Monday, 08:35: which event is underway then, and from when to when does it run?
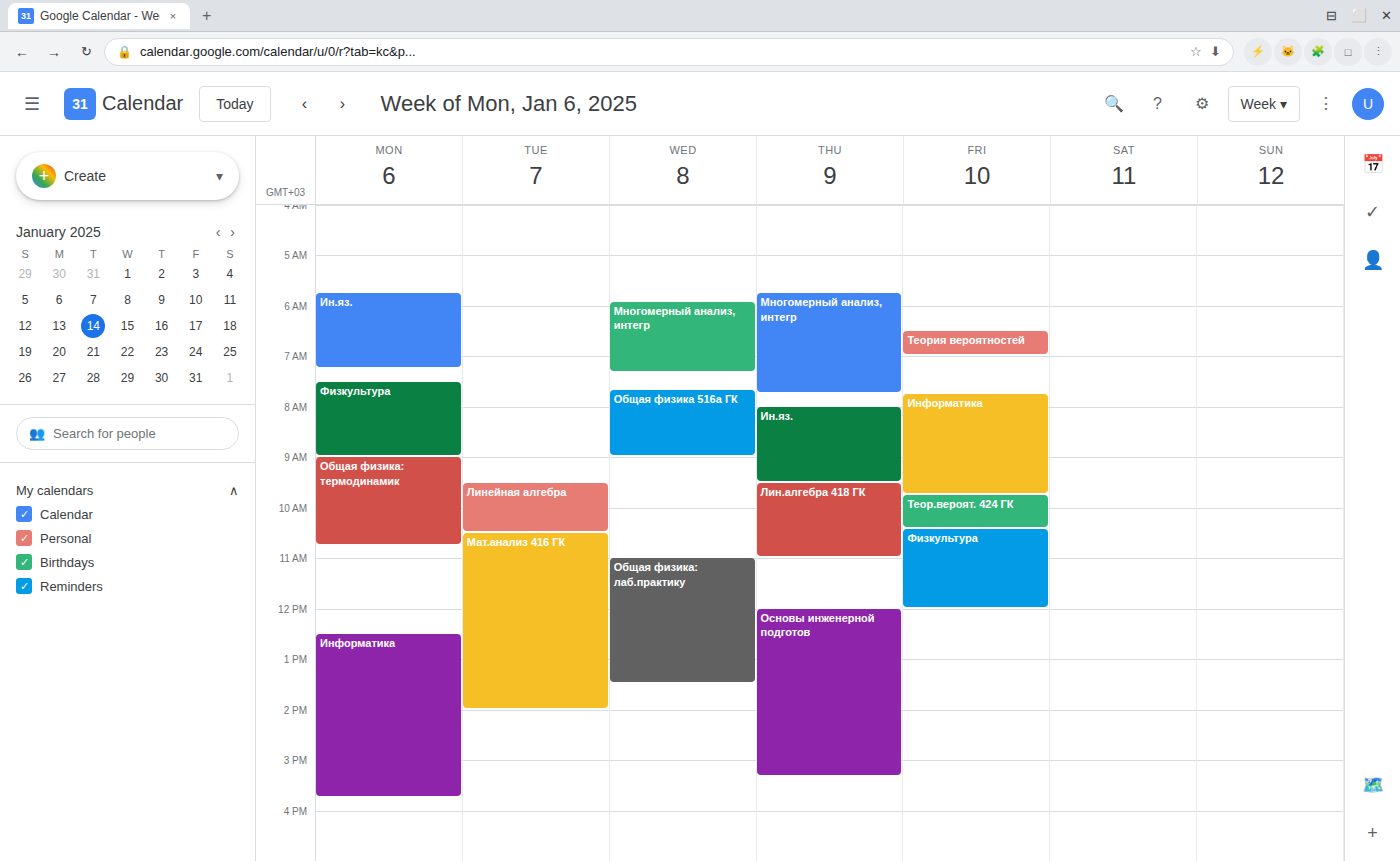
"Физкультура", 07:30 to 09:00